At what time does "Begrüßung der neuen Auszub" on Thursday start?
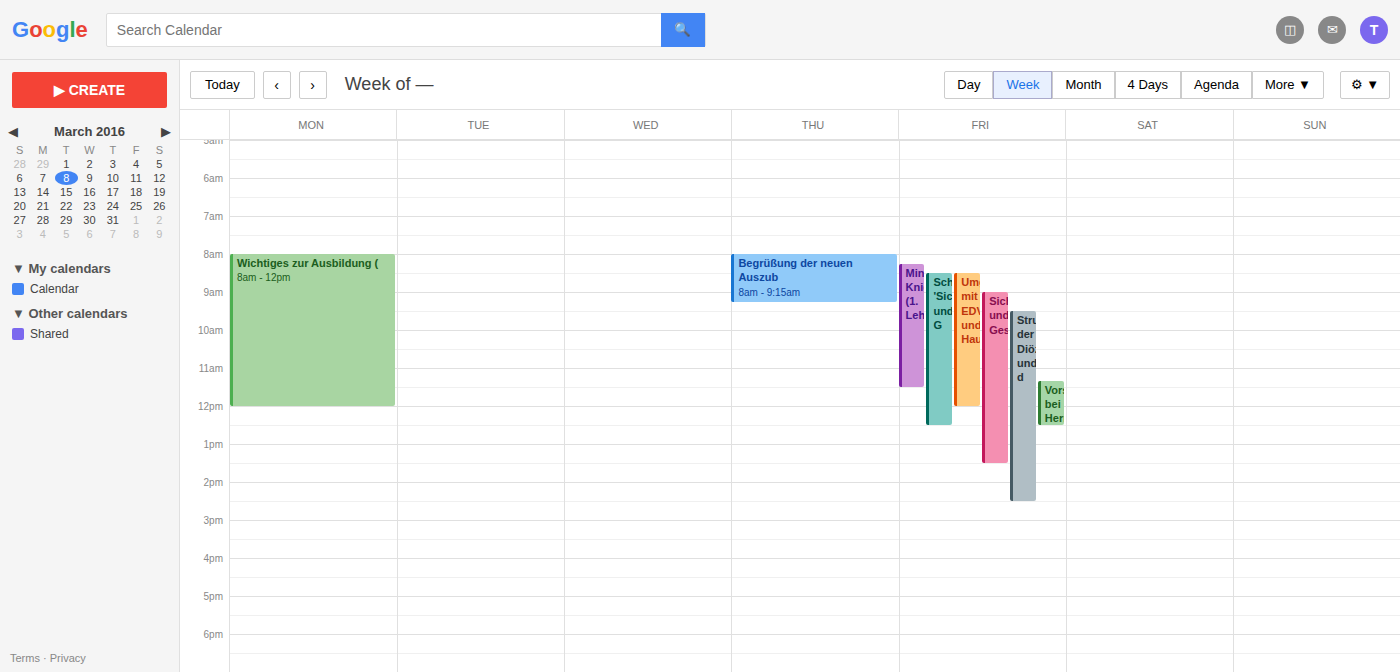
8:00 AM